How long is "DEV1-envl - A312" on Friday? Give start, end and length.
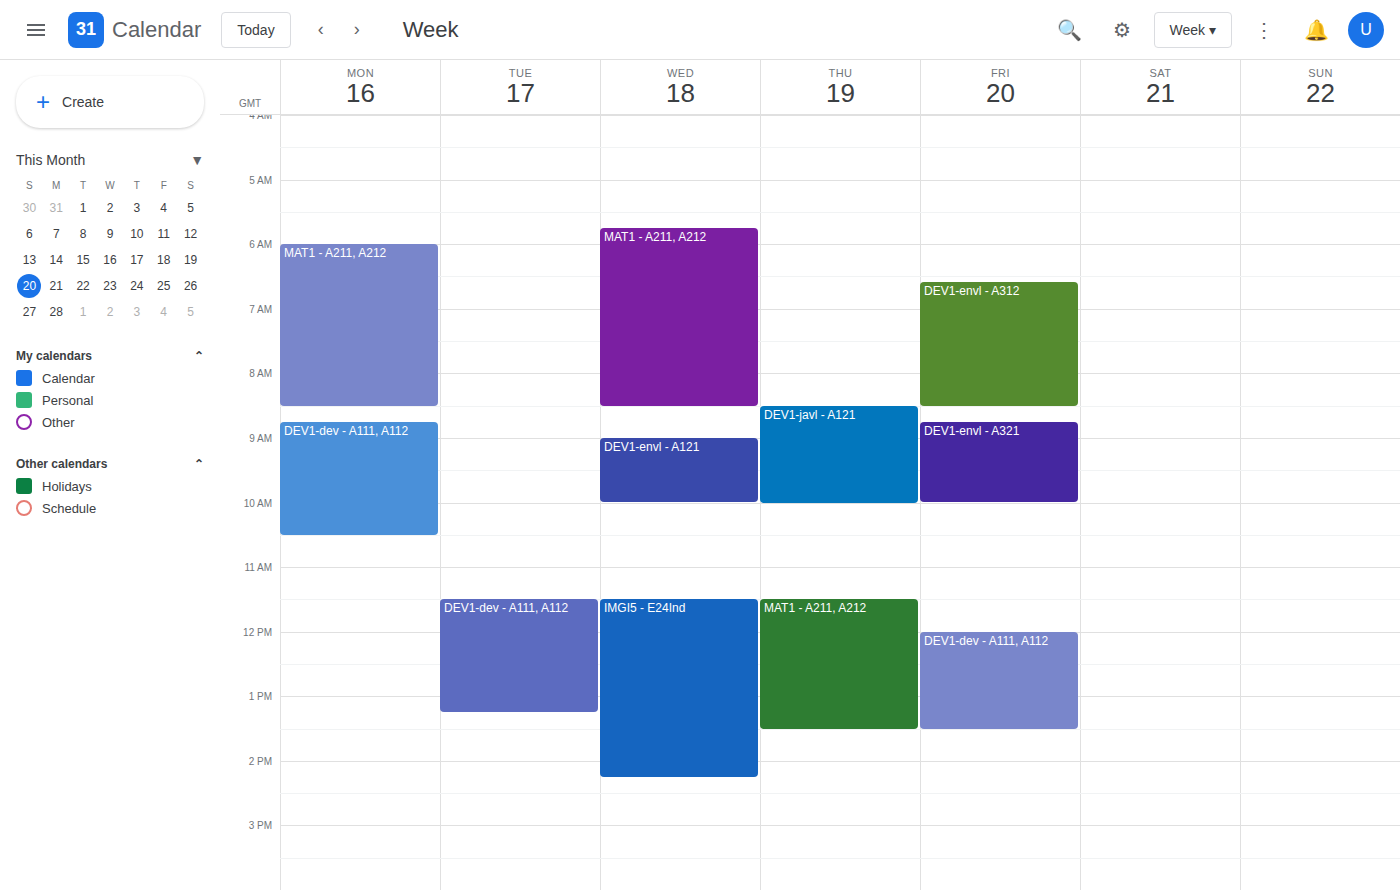
6:35 AM to 8:30 AM, 1 hour 55 minutes